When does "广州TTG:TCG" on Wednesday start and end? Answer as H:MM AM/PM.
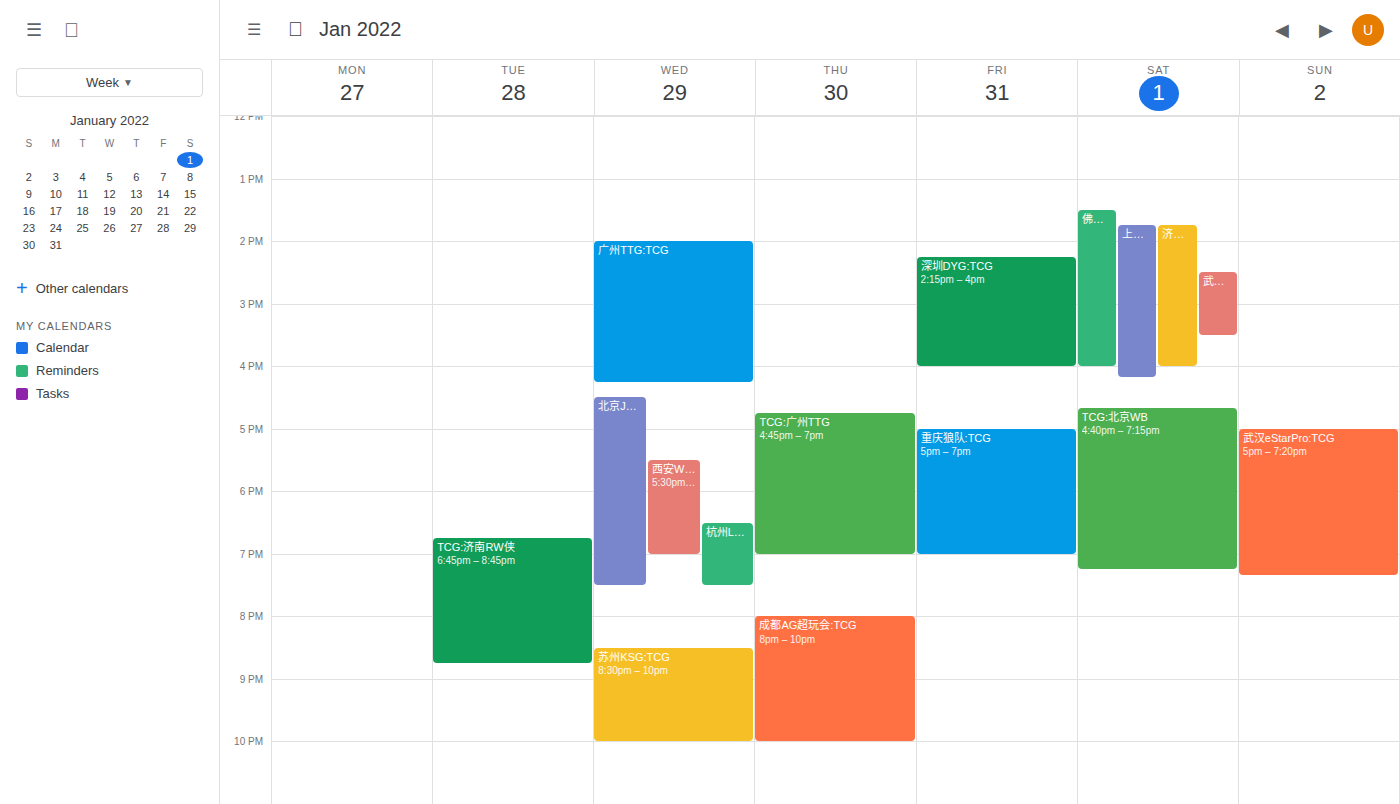
2:00 PM to 4:15 PM